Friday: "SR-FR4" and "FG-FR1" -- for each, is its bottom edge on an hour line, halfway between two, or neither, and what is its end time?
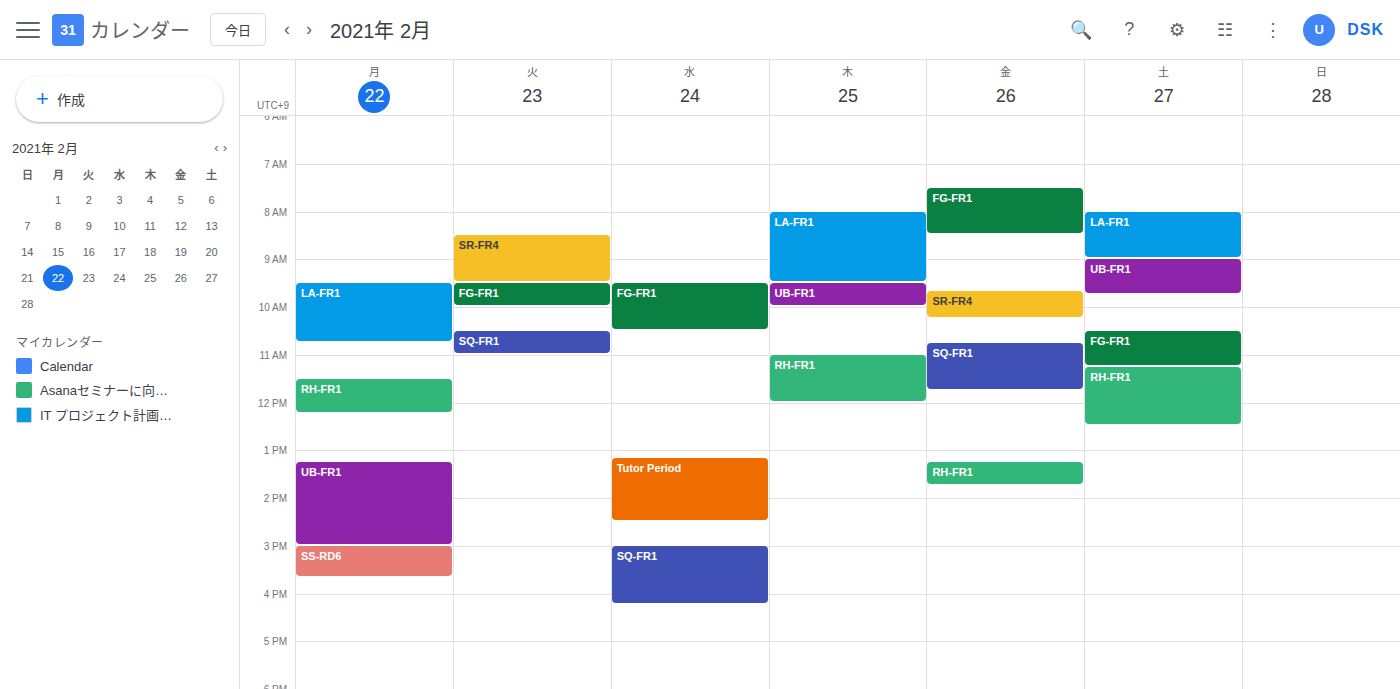
"SR-FR4": 10:15 AM, neither: a quarter of the way from the 10 AM line to the 11 AM line. "FG-FR1": 8:30 AM, halfway between the 8 AM and 9 AM lines.